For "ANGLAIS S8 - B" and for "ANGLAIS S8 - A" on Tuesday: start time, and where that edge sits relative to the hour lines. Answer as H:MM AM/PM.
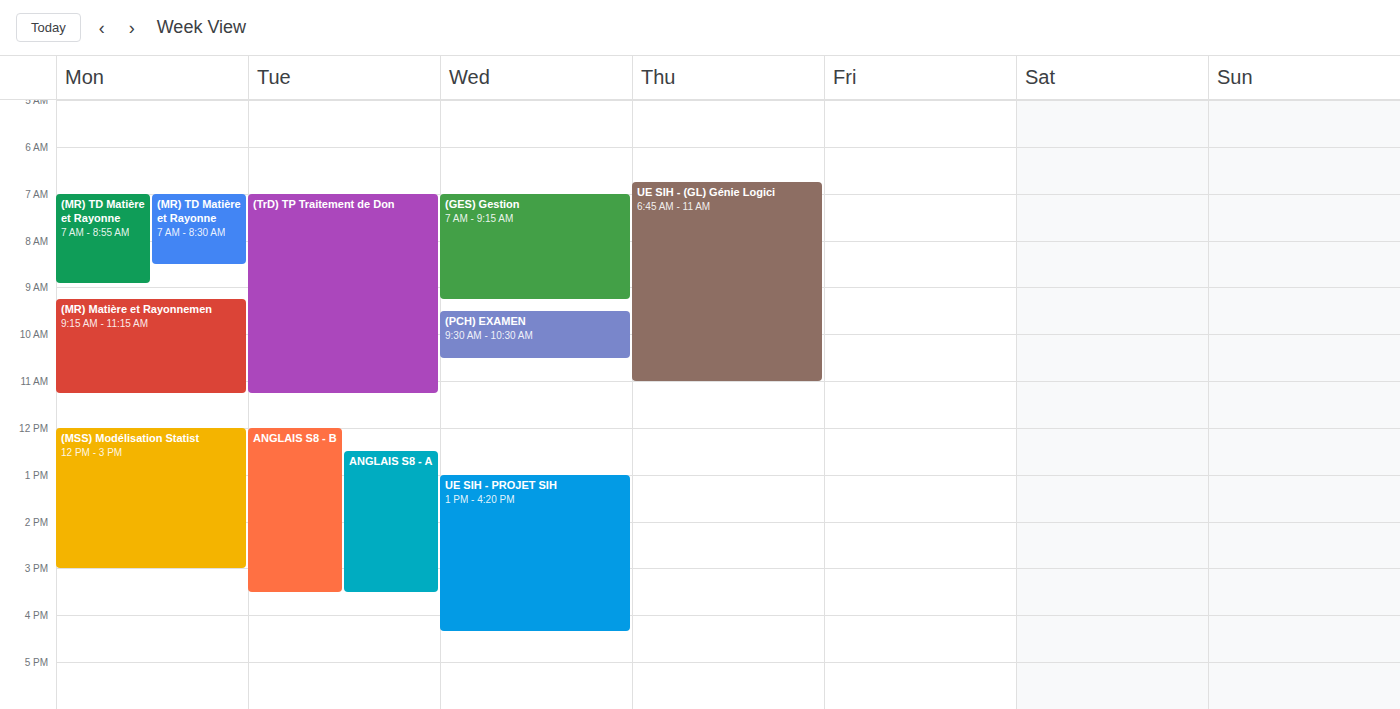
"ANGLAIS S8 - B": 12:00 PM, exactly on the 12 PM line. "ANGLAIS S8 - A": 12:30 PM, halfway between the 12 PM and 1 PM lines.